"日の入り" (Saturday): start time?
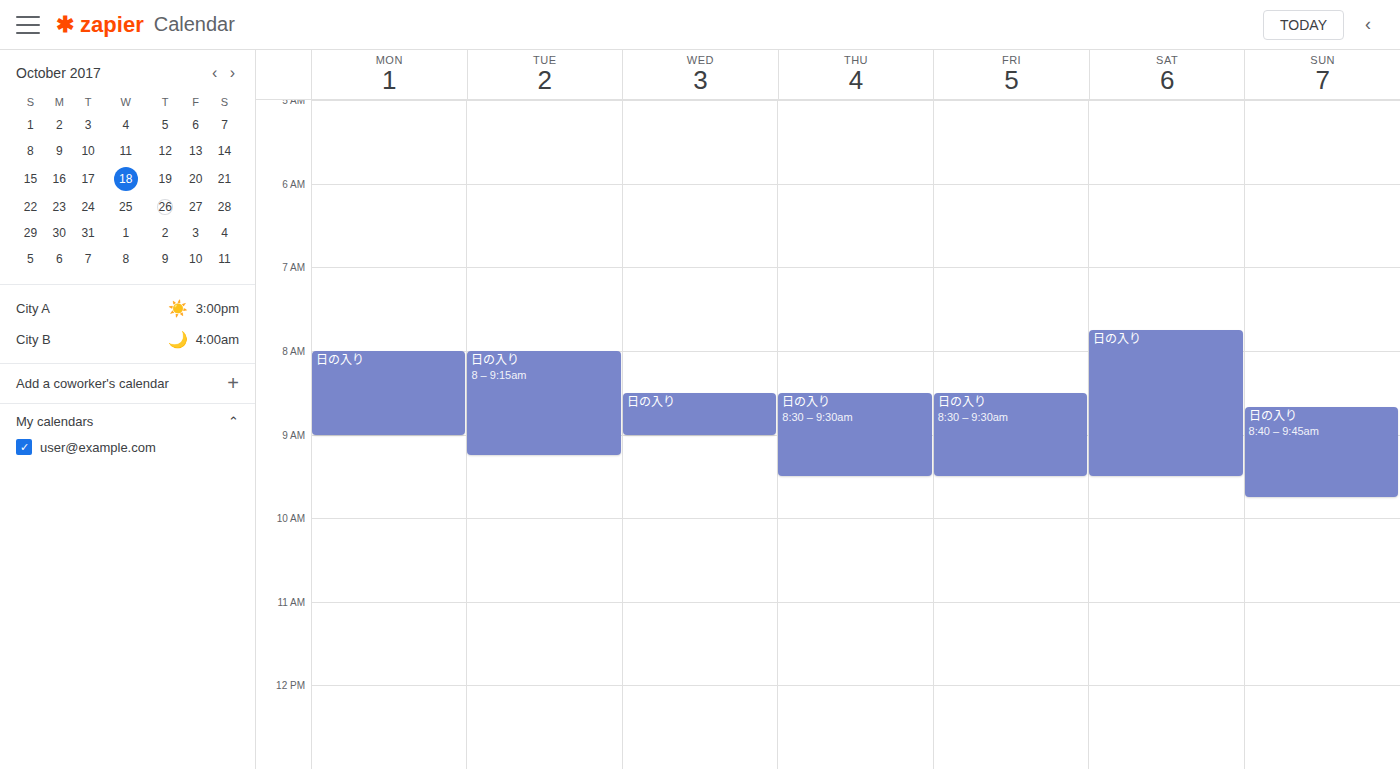
7:45 AM